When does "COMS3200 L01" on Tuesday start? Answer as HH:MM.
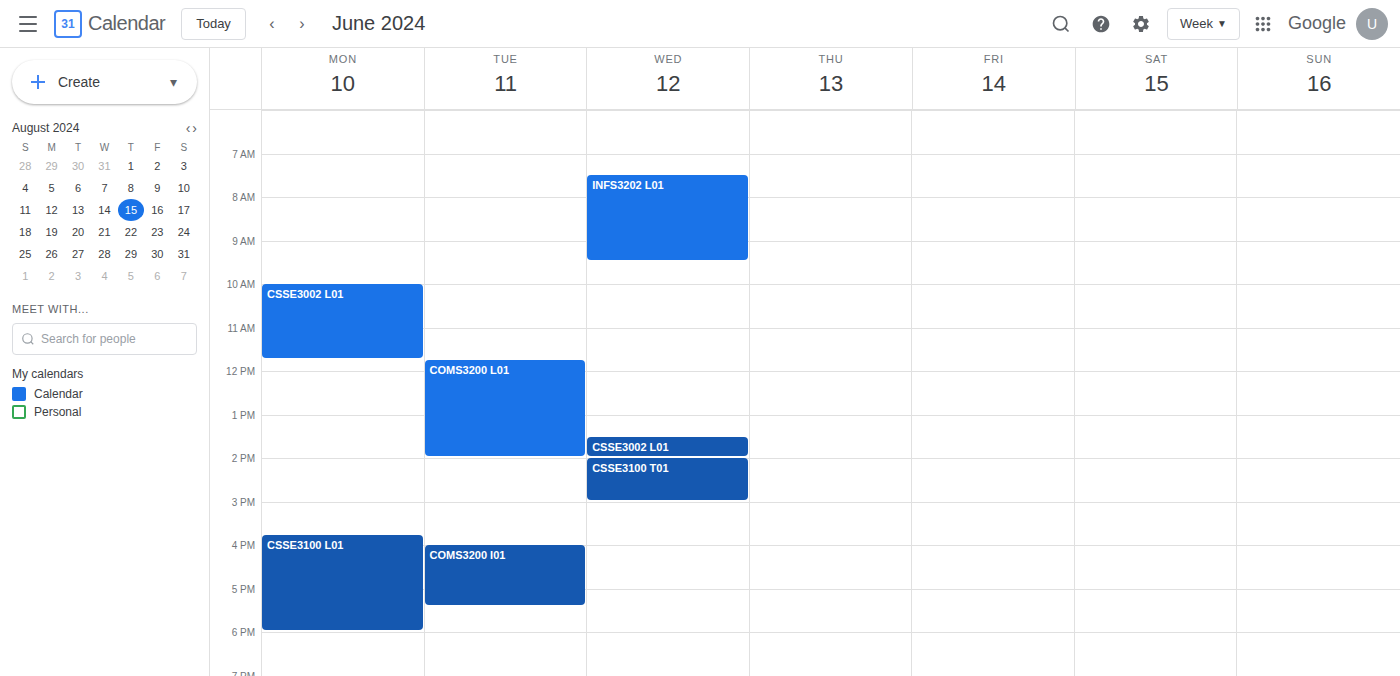
11:45